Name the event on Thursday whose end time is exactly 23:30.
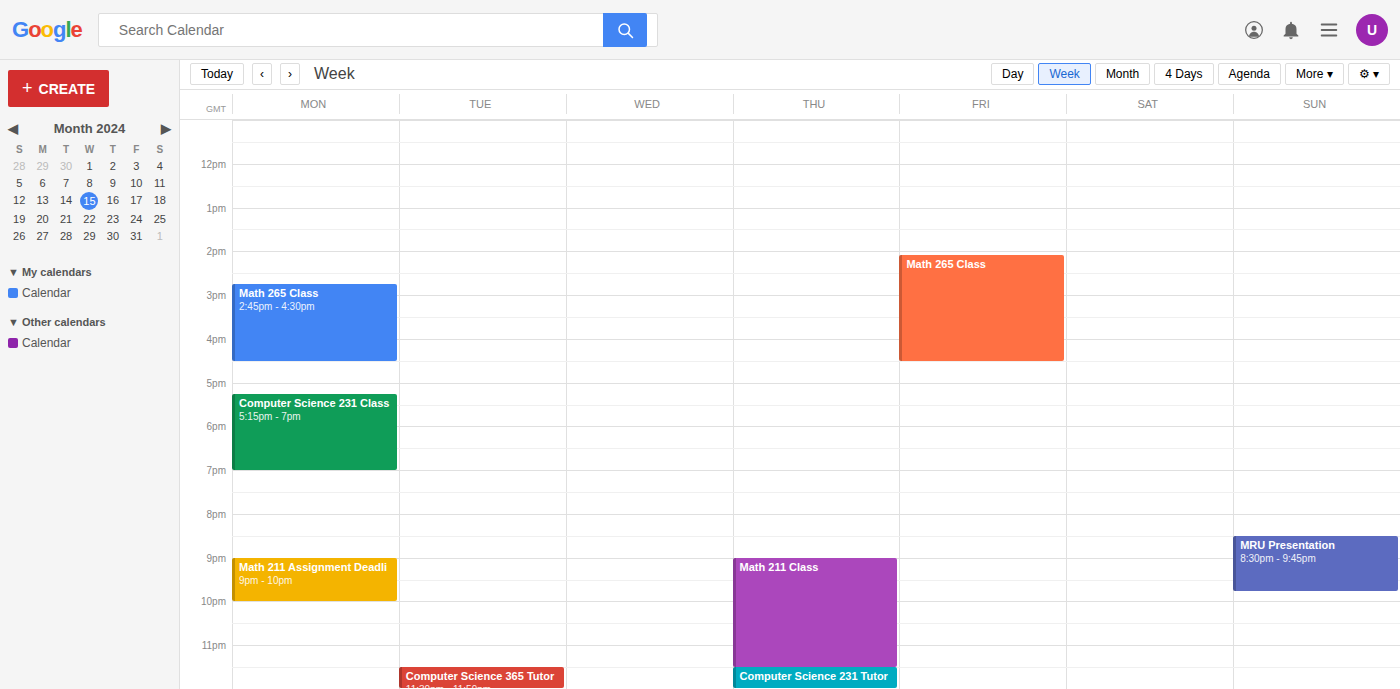
"Math 211 Class"